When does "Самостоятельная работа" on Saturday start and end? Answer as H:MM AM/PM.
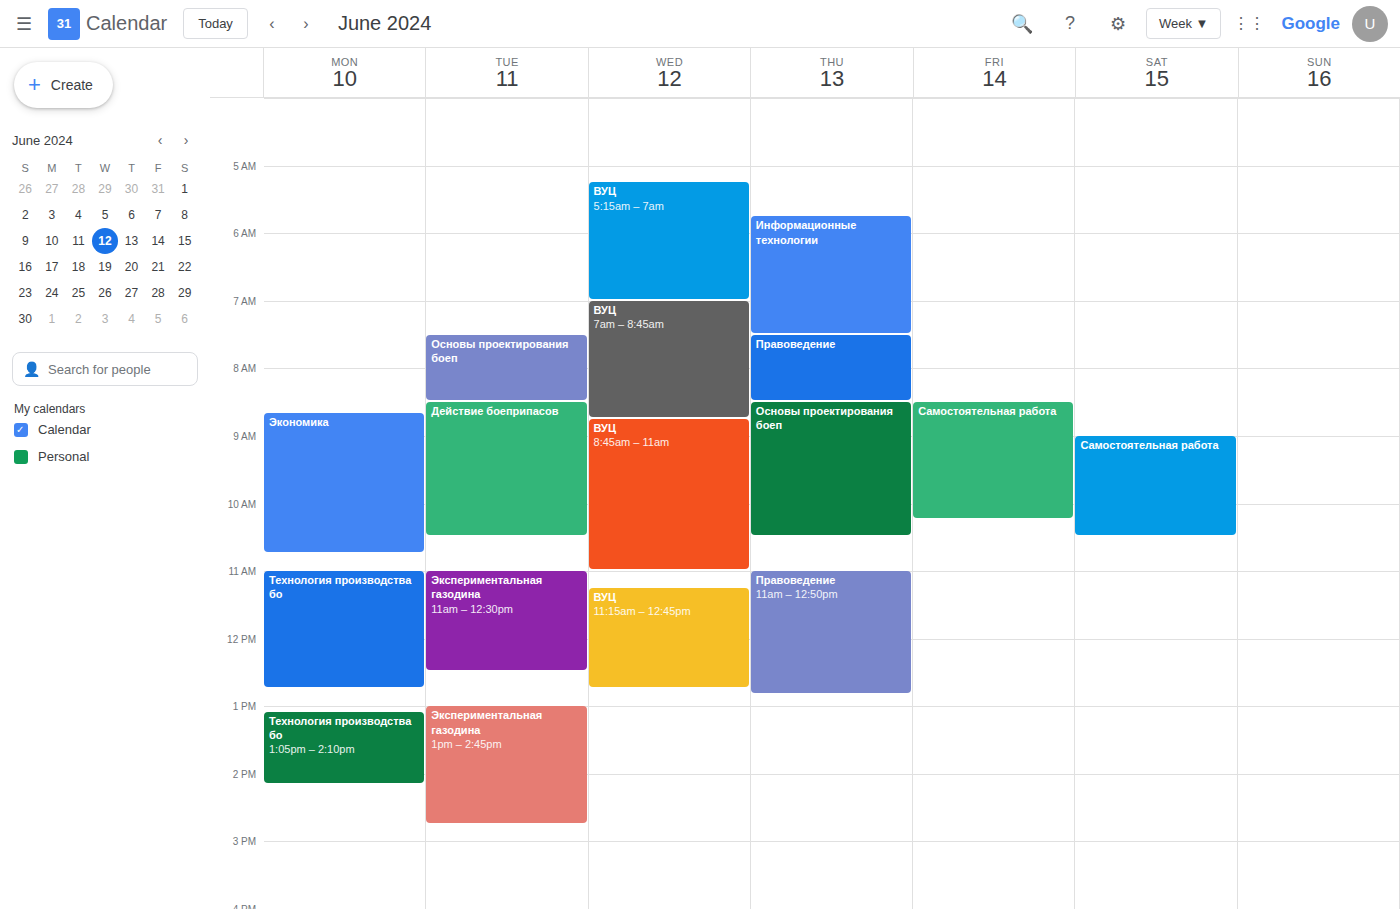
9:00 AM to 10:30 AM